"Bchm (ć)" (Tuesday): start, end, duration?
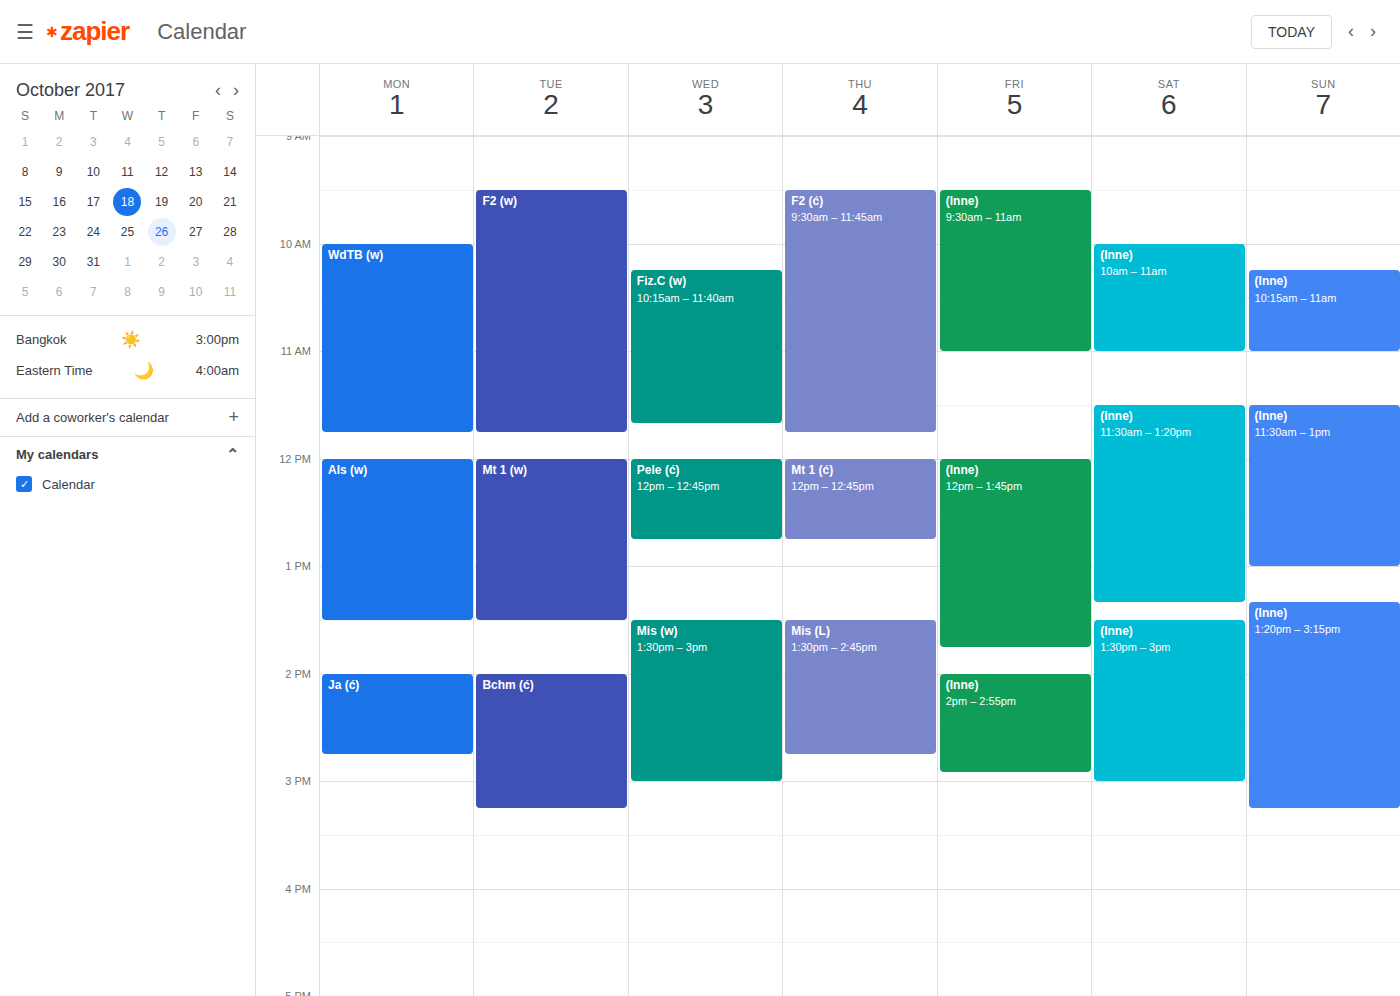
2:00 PM to 3:15 PM, 1 hour 15 minutes